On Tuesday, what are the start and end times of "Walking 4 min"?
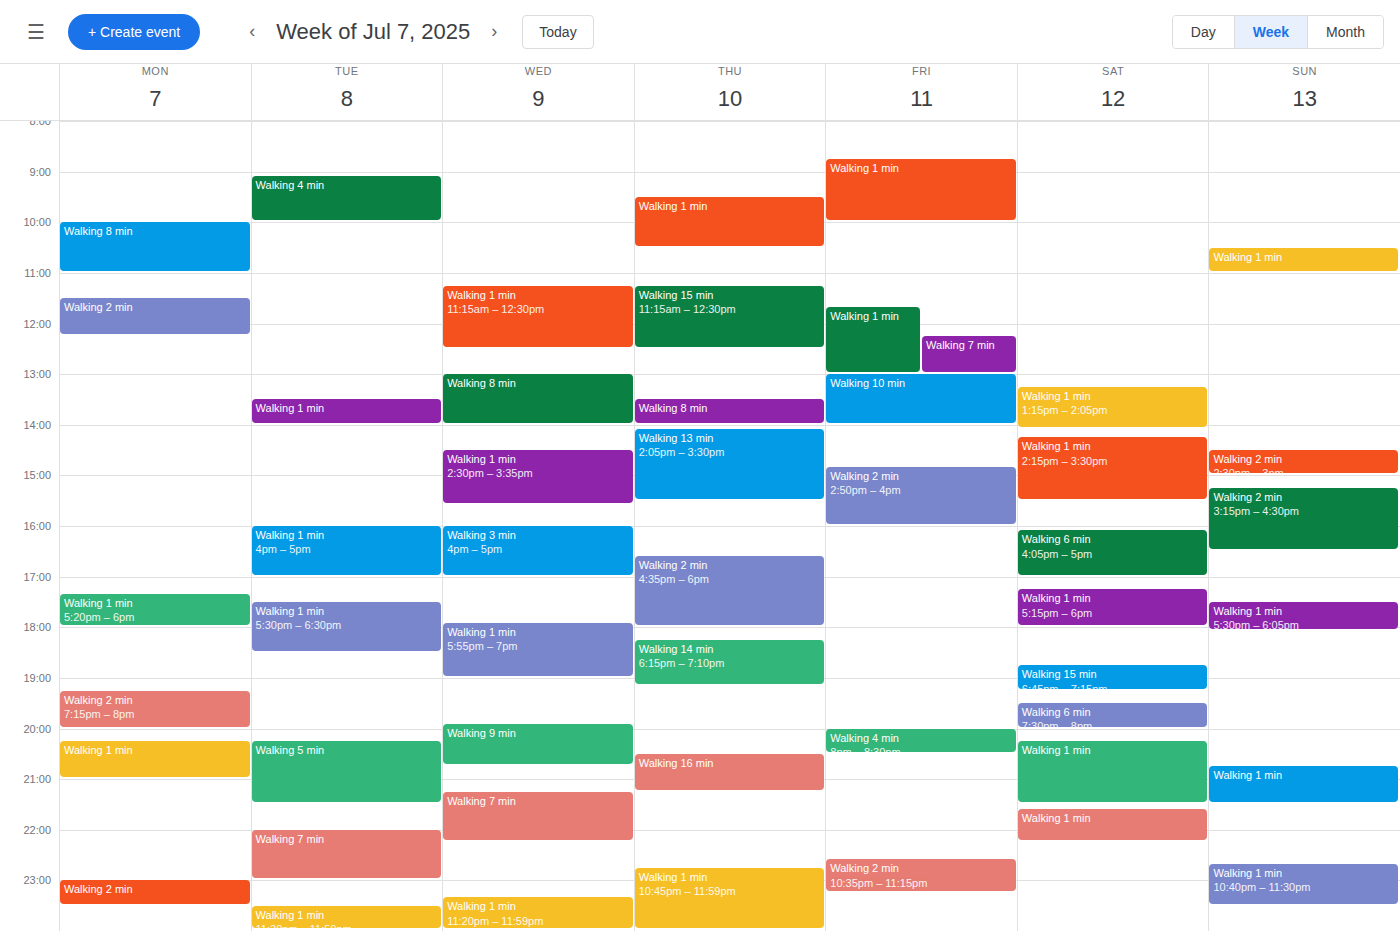
9:05 AM to 10:00 AM